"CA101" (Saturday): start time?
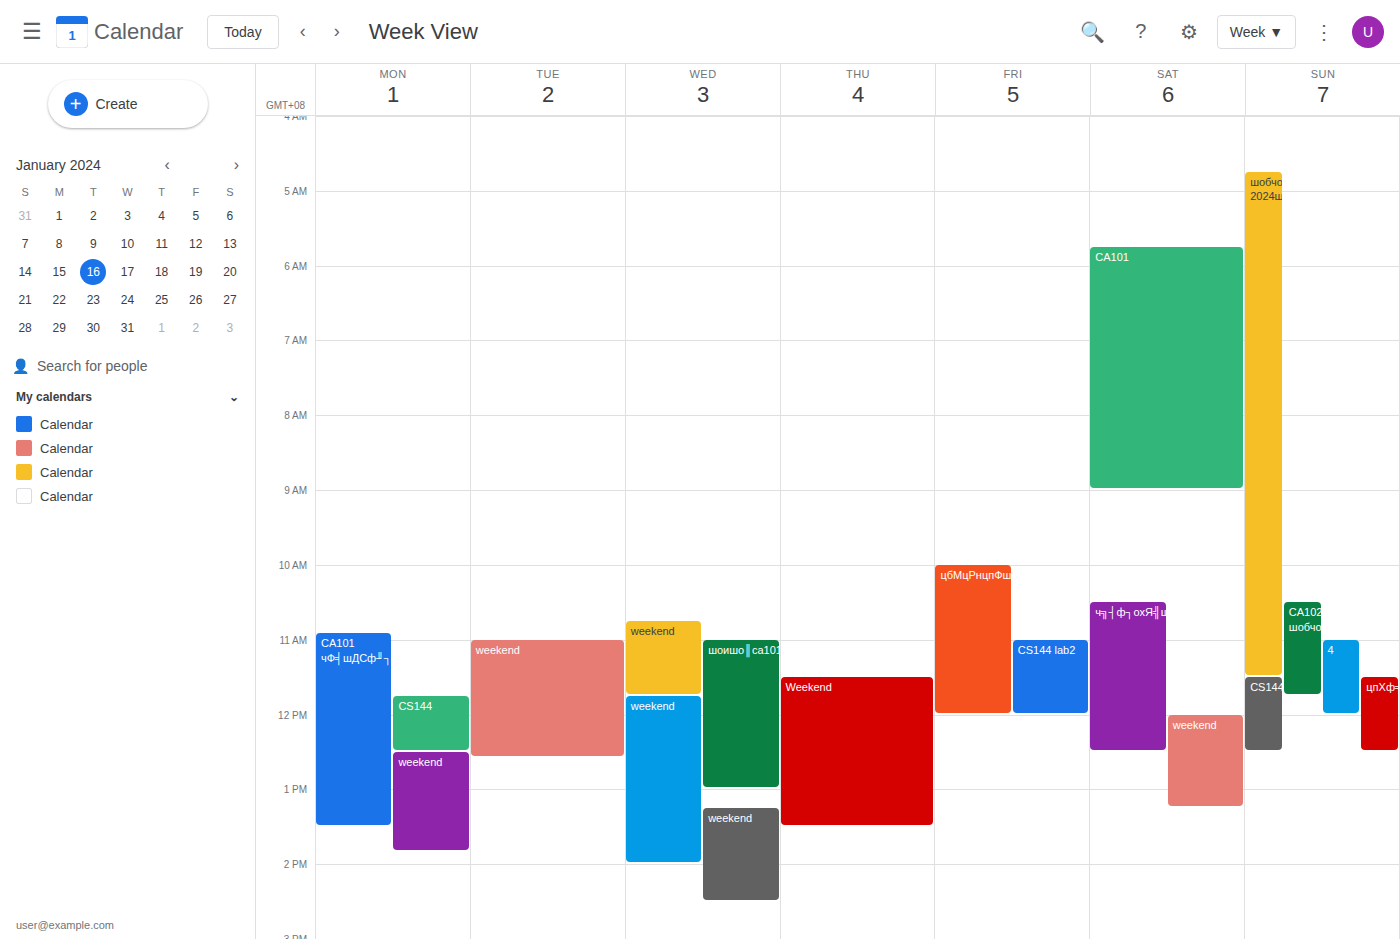
5:45 AM